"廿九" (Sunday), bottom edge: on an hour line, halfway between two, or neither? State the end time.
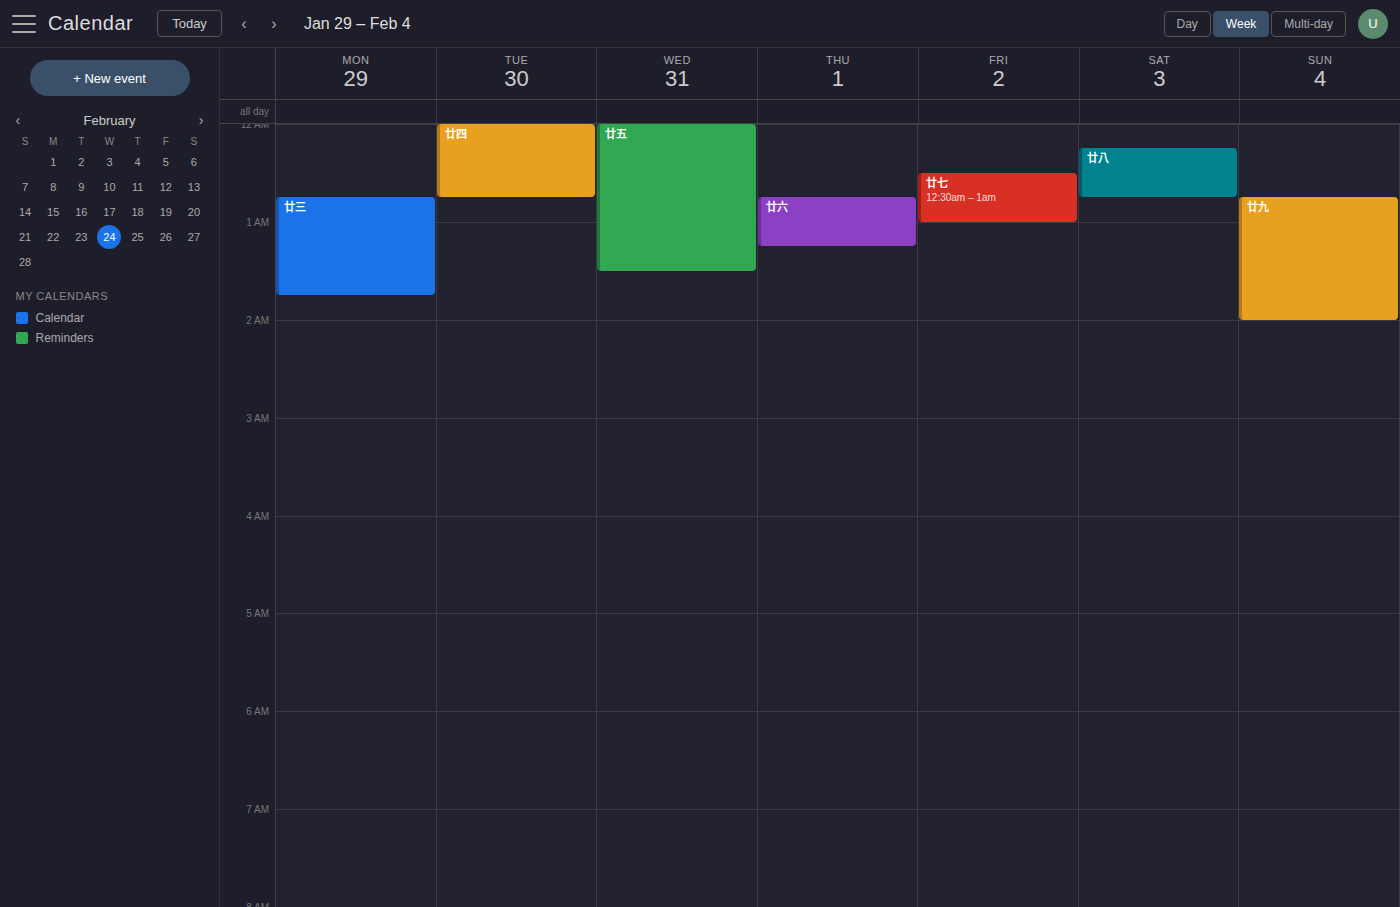
2:00 AM -- exactly on the 2 AM line.